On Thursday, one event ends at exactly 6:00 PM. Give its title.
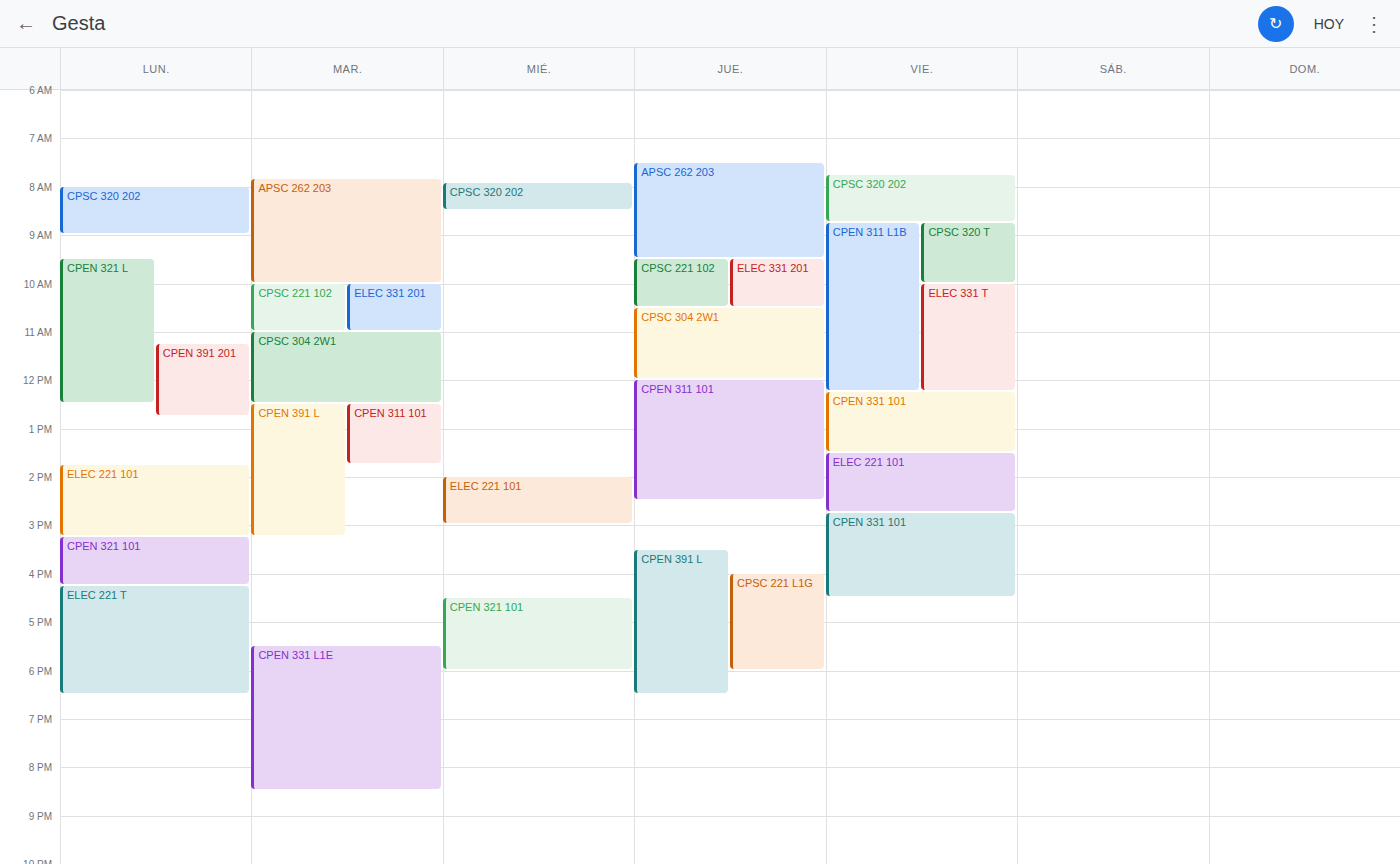
"CPSC 221 L1G"